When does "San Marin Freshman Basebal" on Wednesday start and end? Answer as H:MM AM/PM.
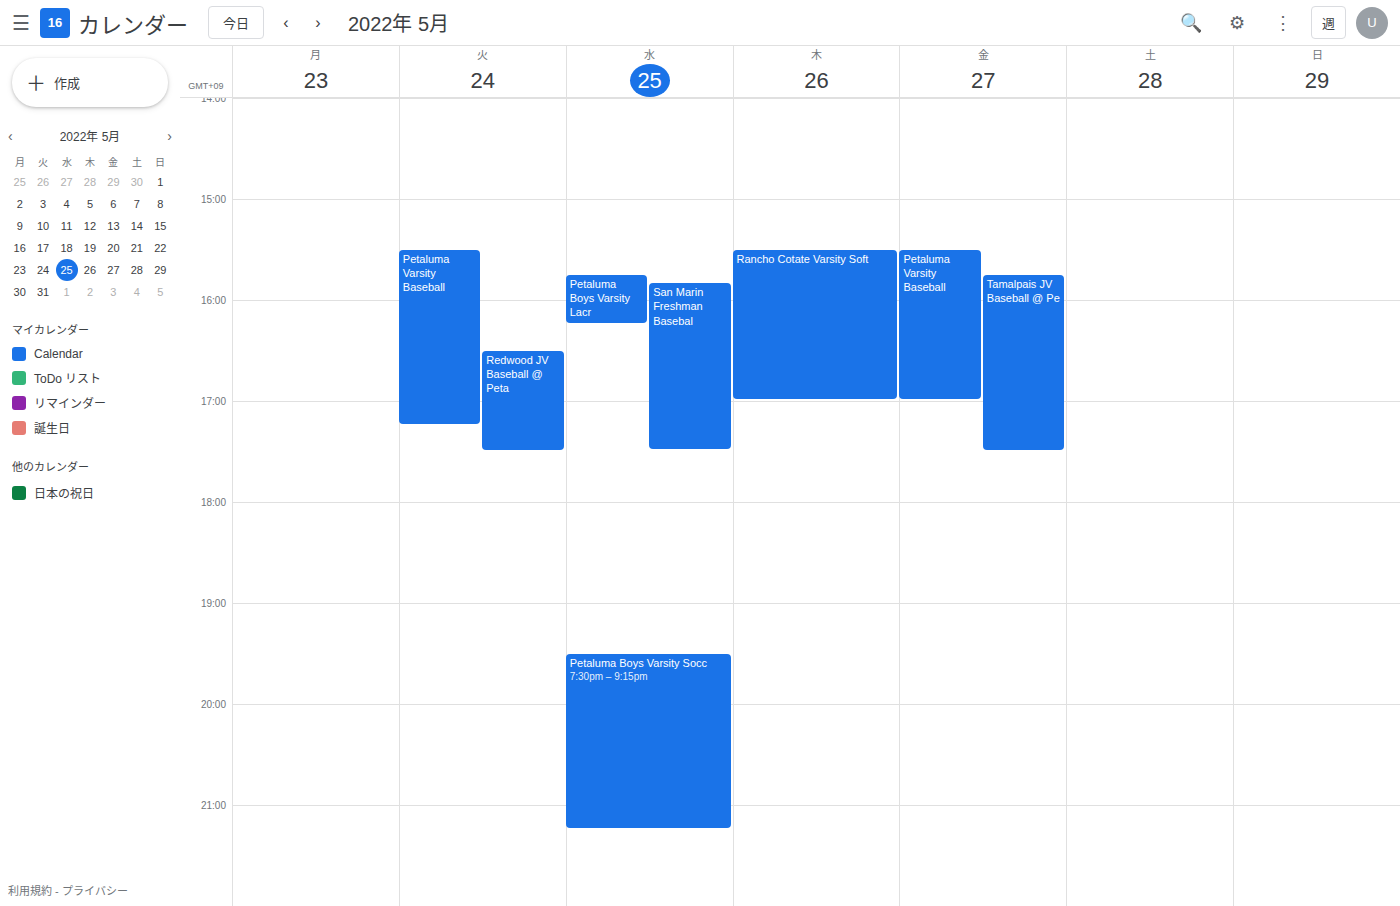
3:50 PM to 5:30 PM